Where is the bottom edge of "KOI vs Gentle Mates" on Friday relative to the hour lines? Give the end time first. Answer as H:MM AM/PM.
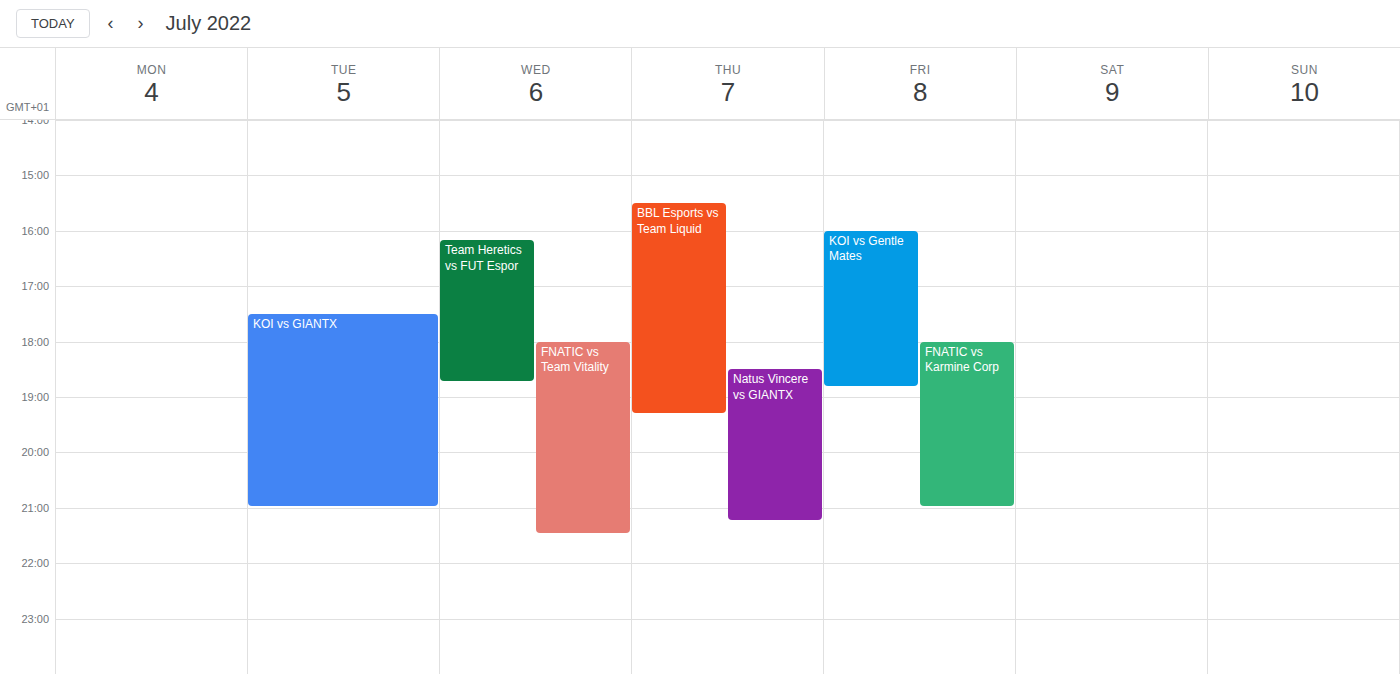
6:50 PM -- neither: 50 minutes below the 6 PM line and 10 minutes above the 7 PM line.